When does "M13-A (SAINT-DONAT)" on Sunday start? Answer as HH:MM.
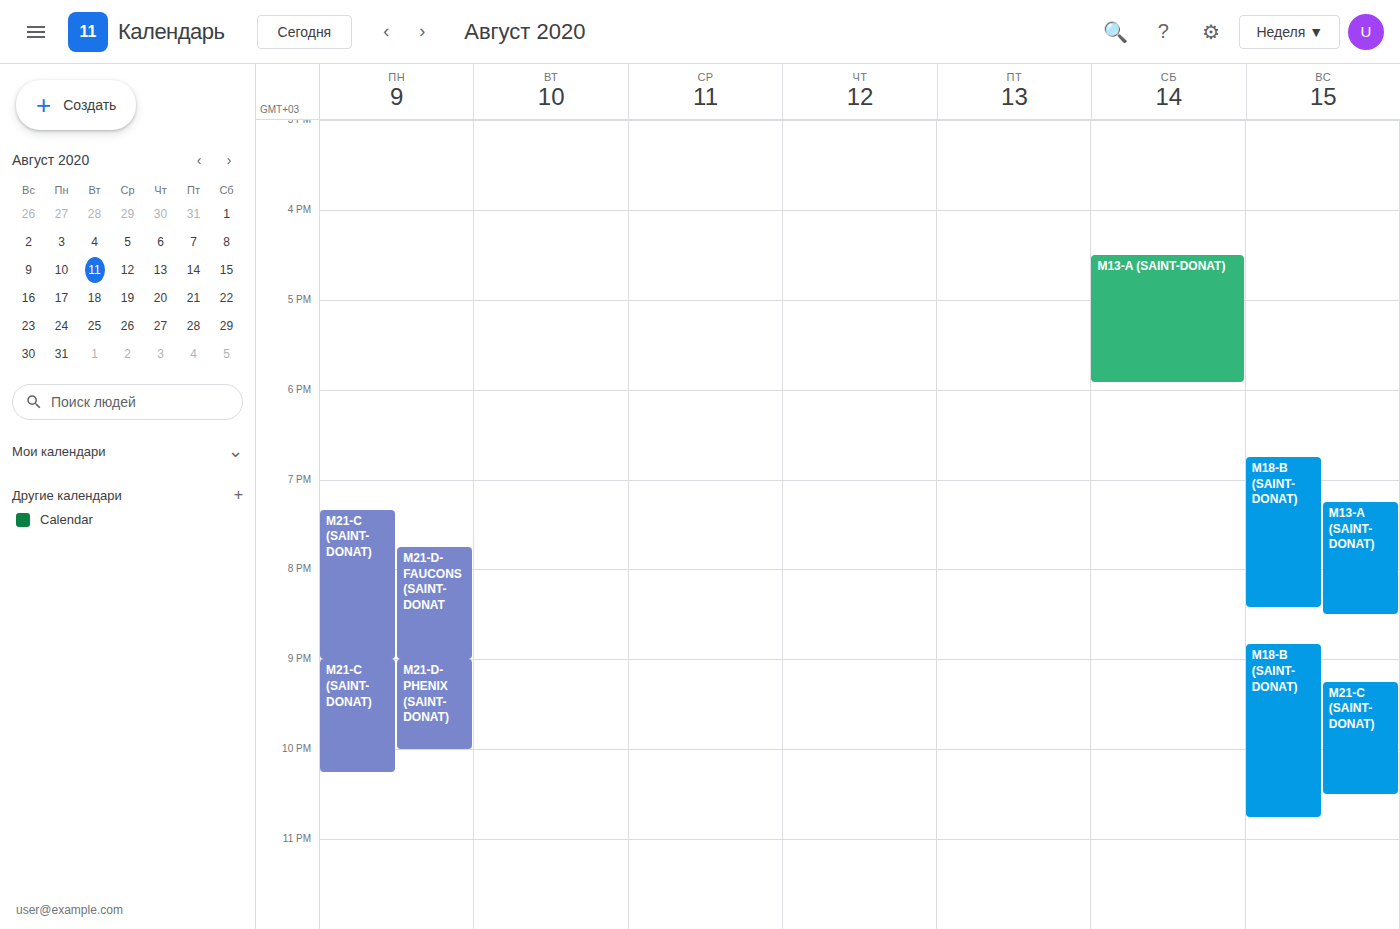
19:15